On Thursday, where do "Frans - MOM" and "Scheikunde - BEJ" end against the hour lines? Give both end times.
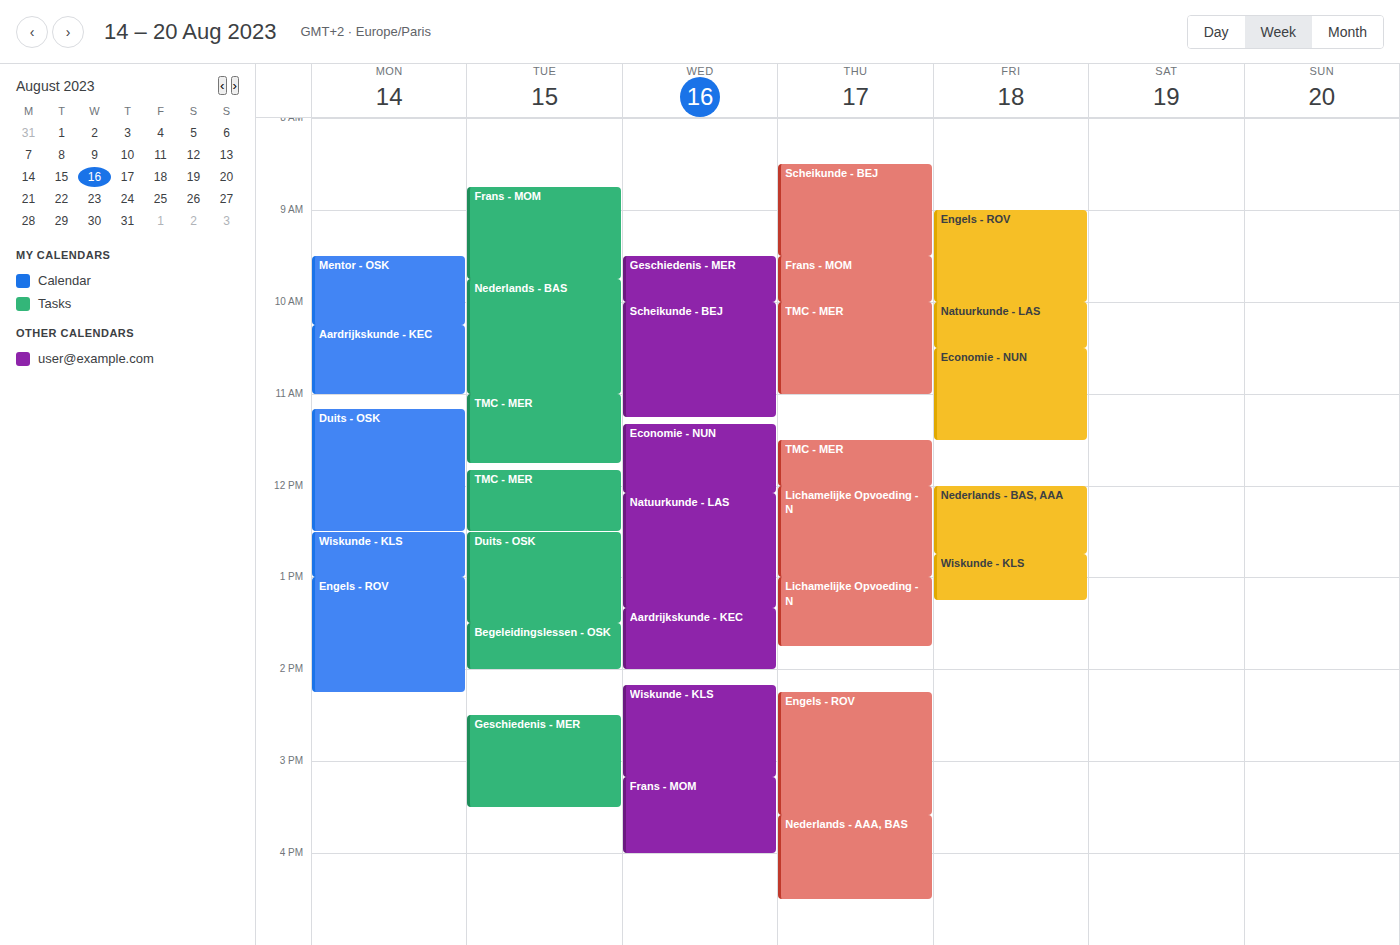
"Frans - MOM": 10:00 AM, exactly on the 10 AM line. "Scheikunde - BEJ": 9:30 AM, halfway between the 9 AM and 10 AM lines.